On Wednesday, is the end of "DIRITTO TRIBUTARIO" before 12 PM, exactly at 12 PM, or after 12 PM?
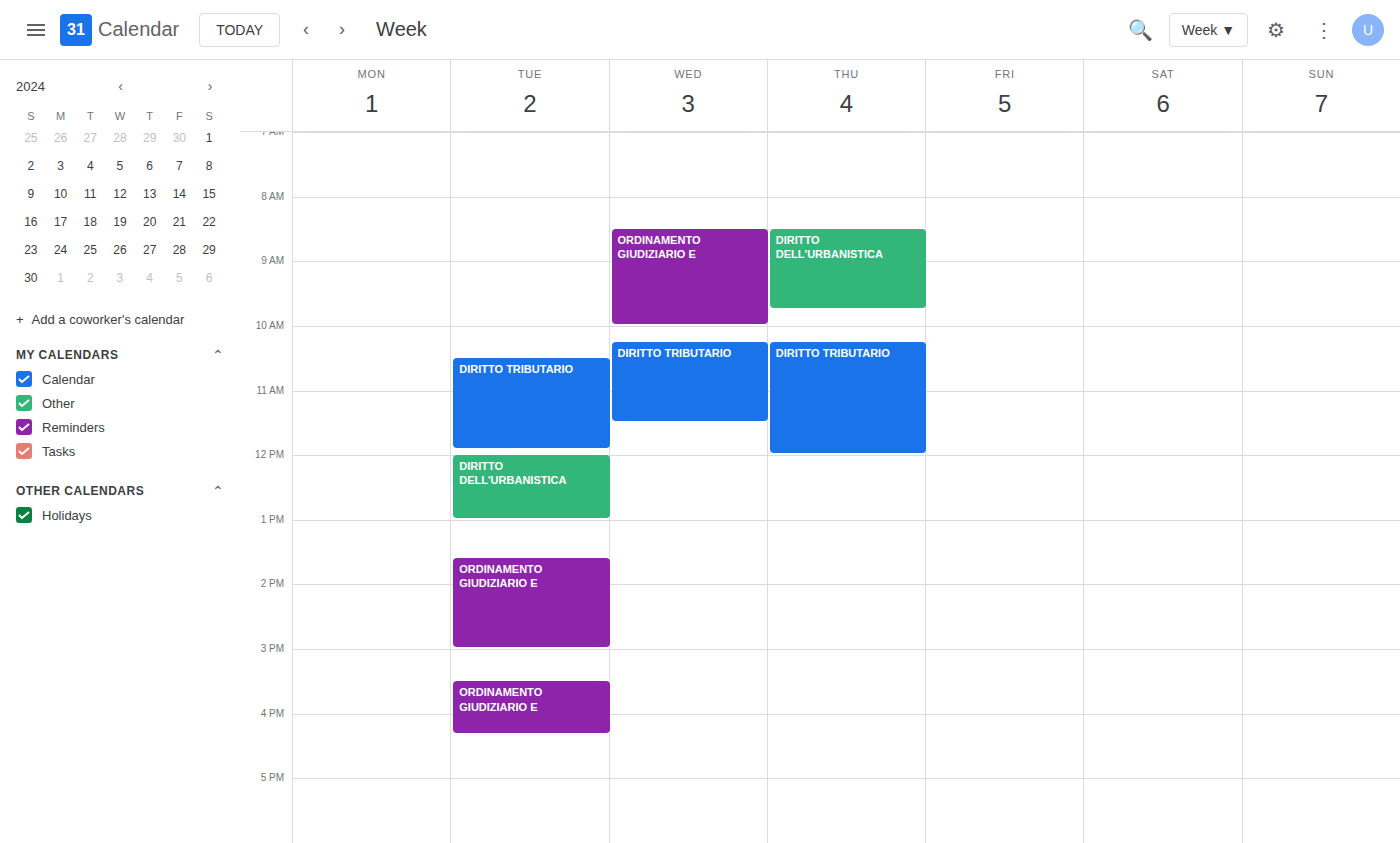
11:30 AM -- before 12 PM, 30 minutes above the 12 PM line.